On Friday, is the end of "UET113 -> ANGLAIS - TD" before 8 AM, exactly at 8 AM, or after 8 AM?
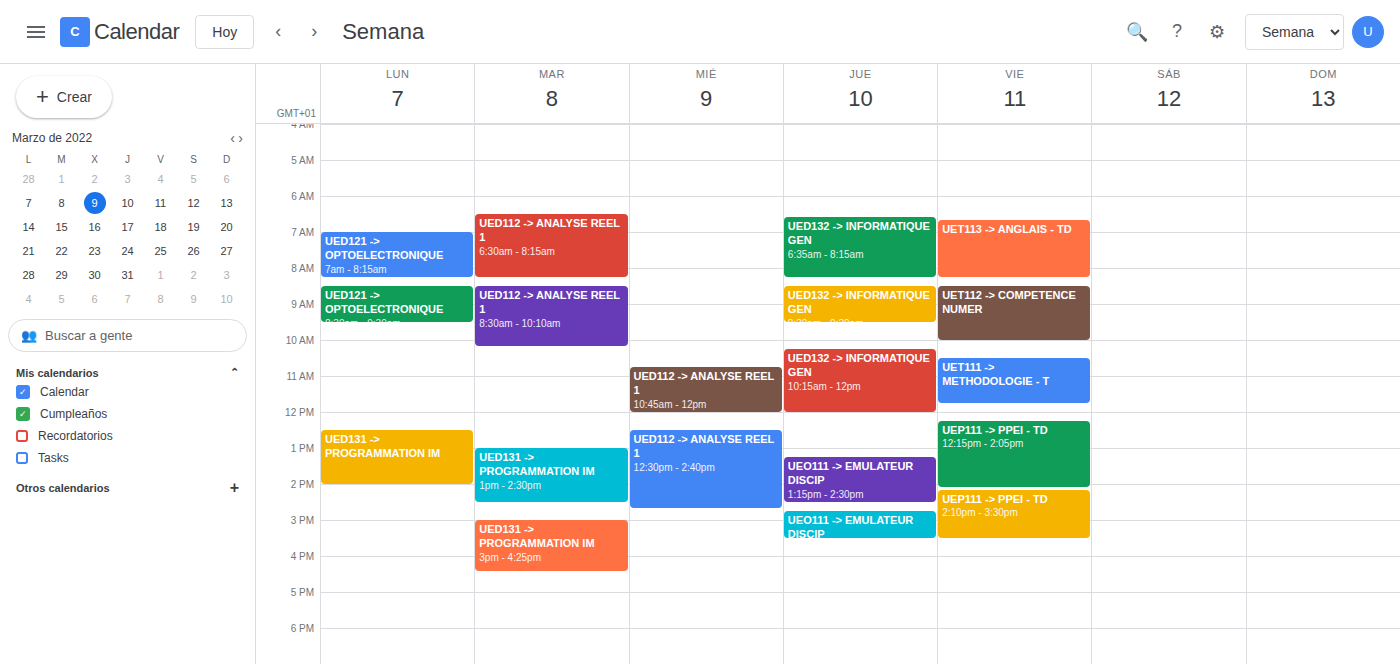
8:15 AM -- after 8 AM, 15 minutes below the 8 AM line.